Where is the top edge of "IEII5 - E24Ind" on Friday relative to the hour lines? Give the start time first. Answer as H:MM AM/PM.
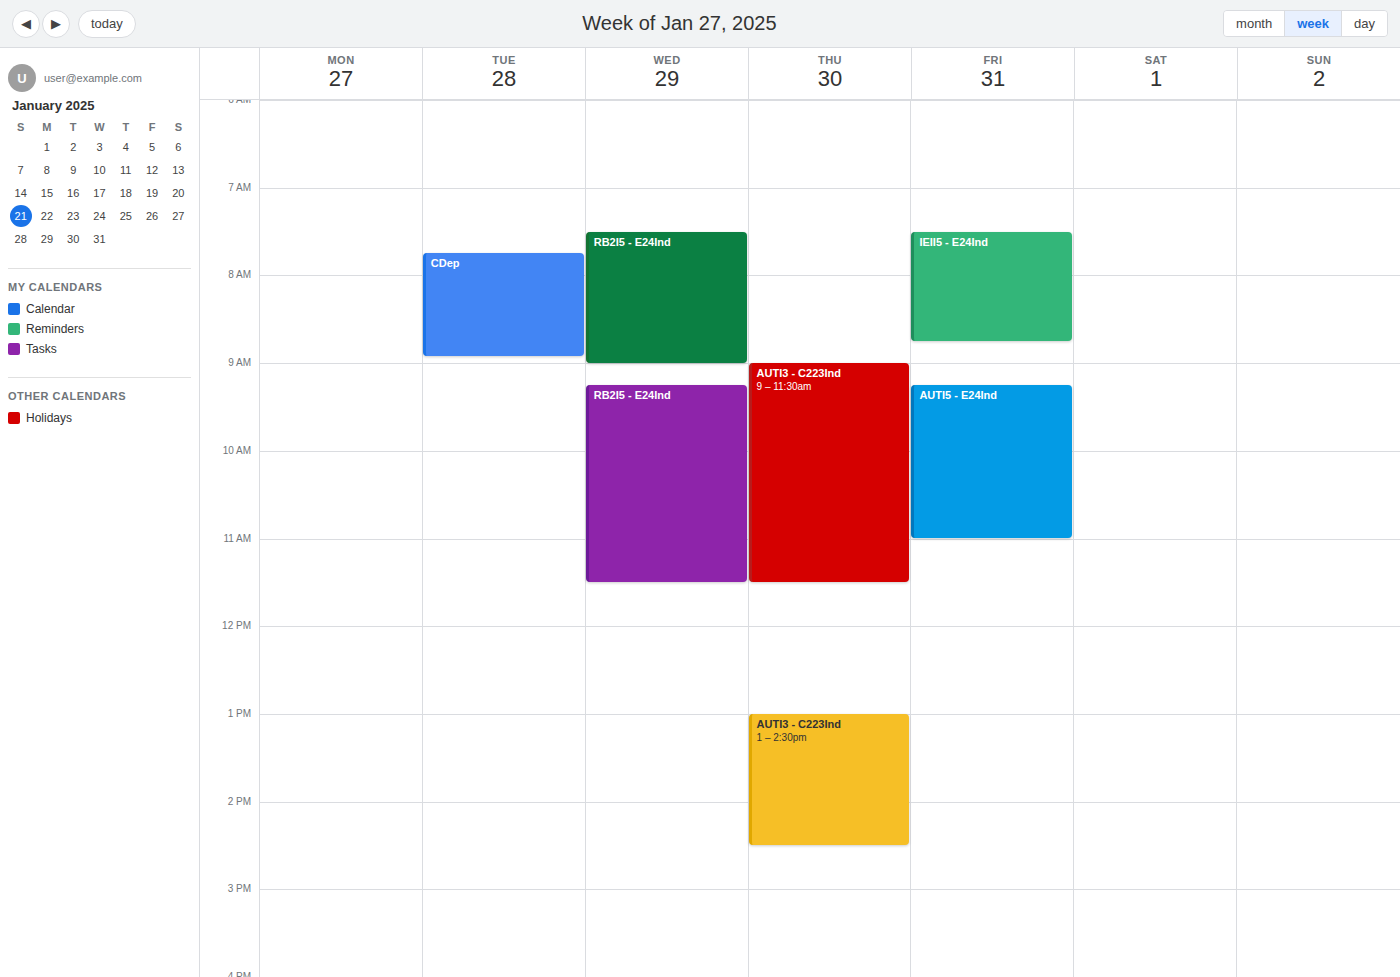
7:30 AM -- halfway between the 7 AM and 8 AM lines.